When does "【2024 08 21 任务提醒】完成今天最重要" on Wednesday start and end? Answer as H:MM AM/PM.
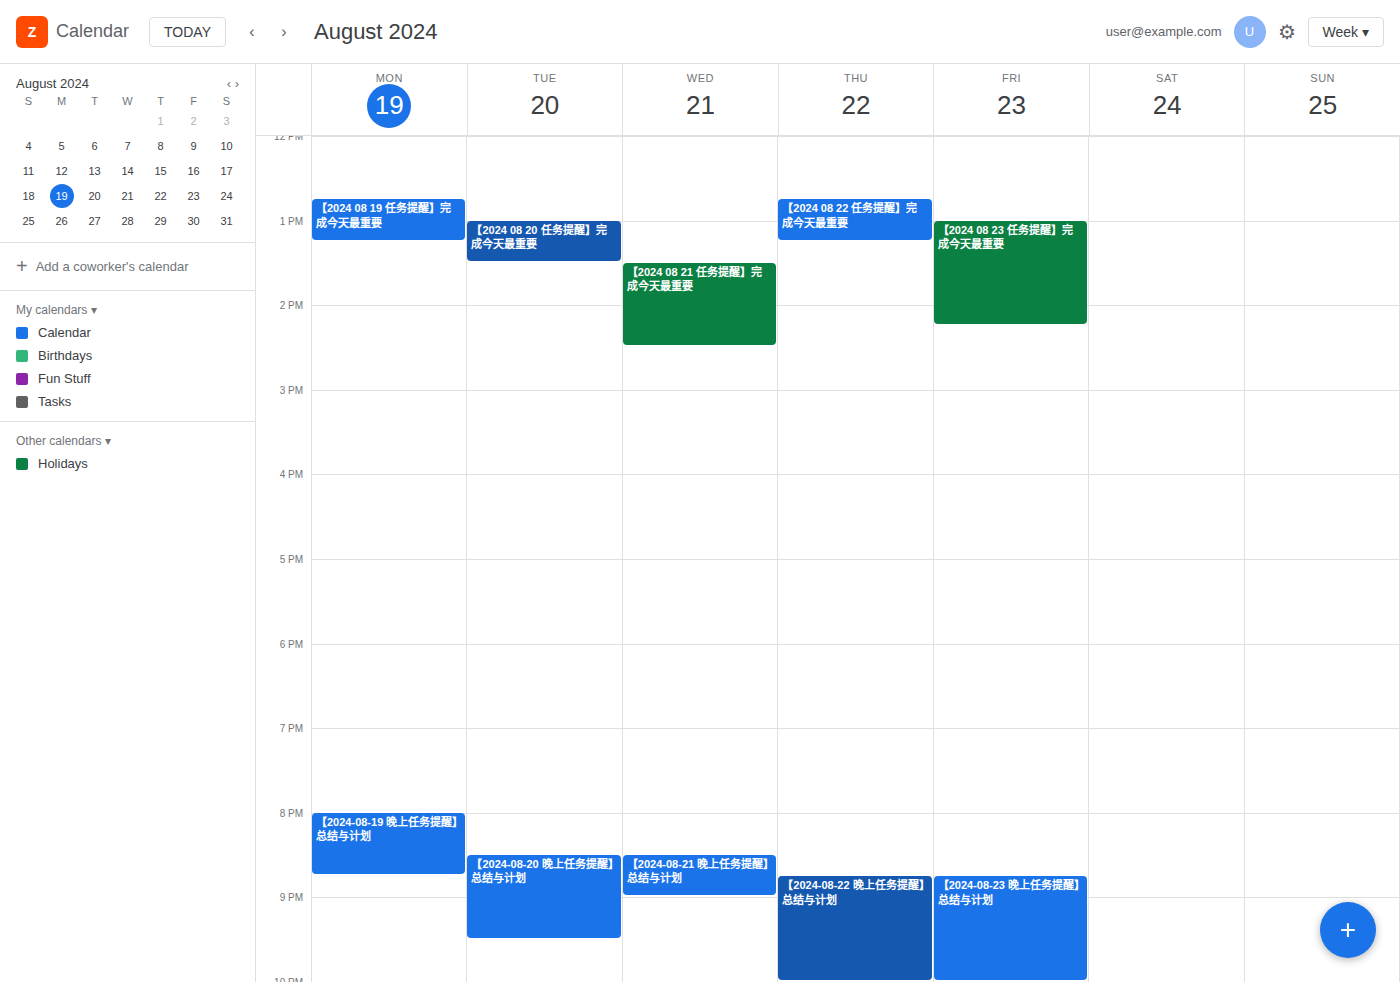
1:30 PM to 2:30 PM